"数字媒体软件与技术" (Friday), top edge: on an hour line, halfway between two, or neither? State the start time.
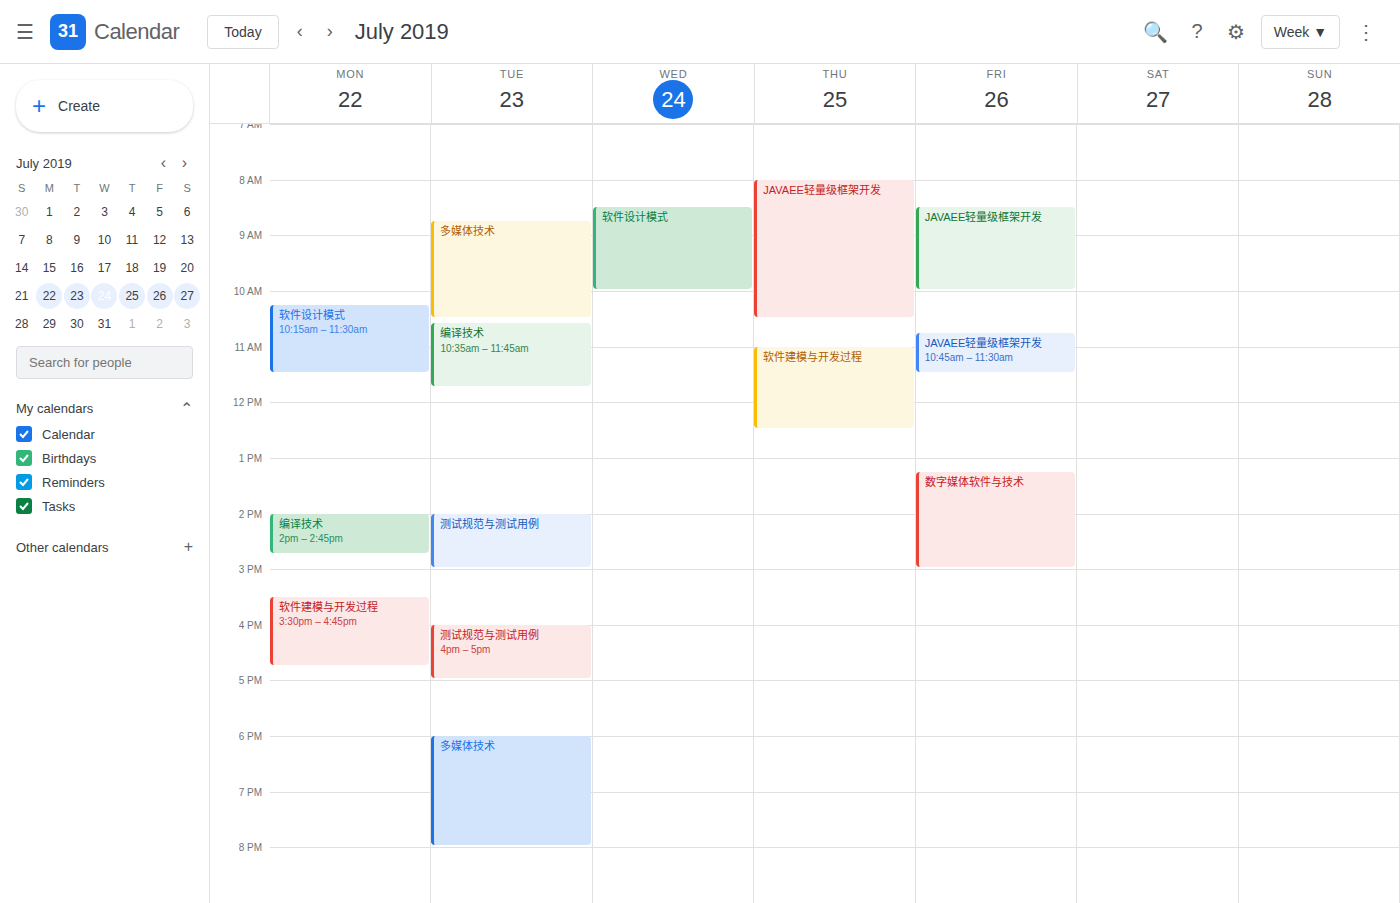
1:15 PM -- neither: a quarter of the way from the 1 PM line to the 2 PM line.